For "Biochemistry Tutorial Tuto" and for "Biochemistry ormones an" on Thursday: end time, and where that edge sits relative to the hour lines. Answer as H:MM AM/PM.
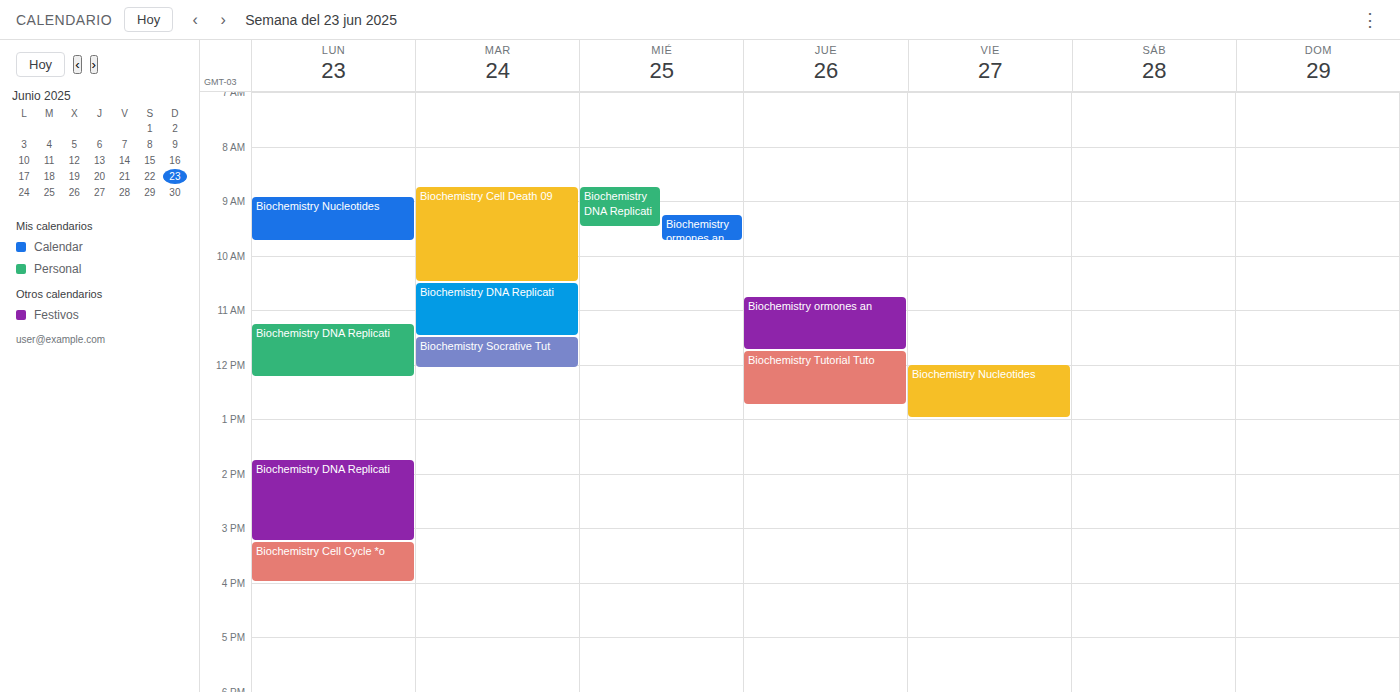
"Biochemistry Tutorial Tuto": 12:45 PM, neither: three quarters of the way from the 12 PM line to the 1 PM line. "Biochemistry ormones an": 11:45 AM, neither: three quarters of the way from the 11 AM line to the 12 PM line.